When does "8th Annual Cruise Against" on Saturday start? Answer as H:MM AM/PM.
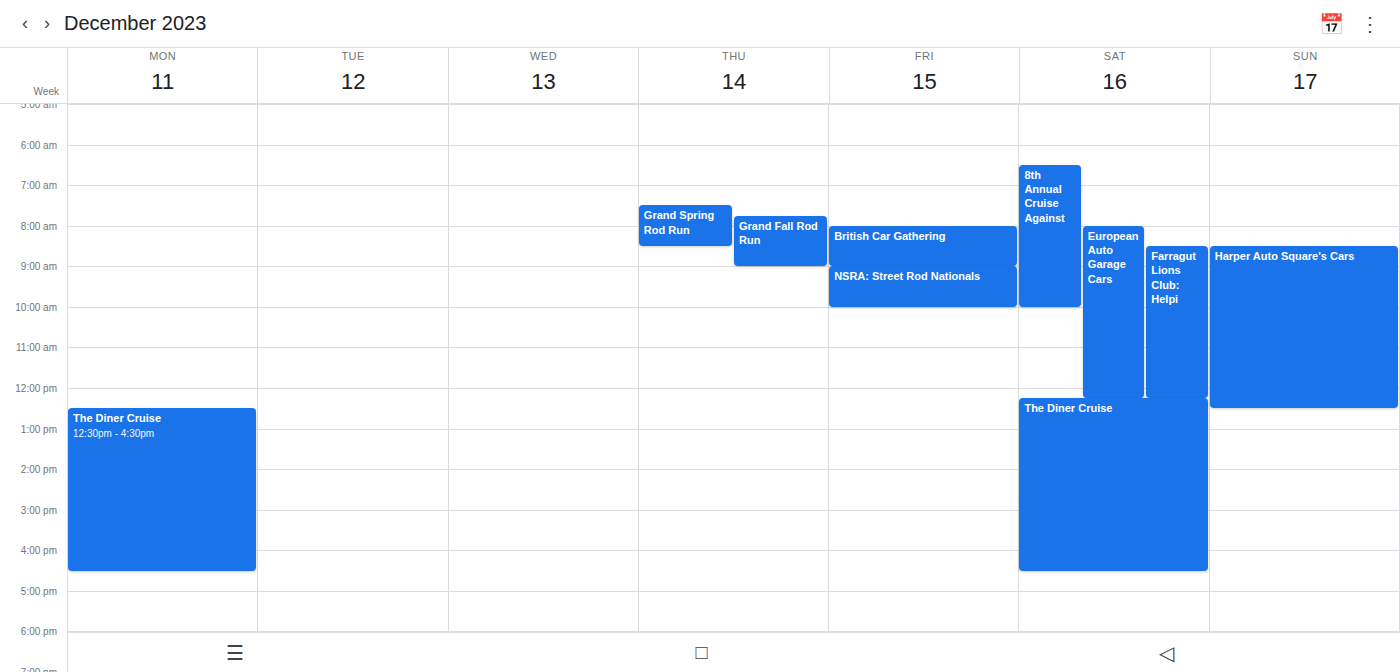
6:30 AM